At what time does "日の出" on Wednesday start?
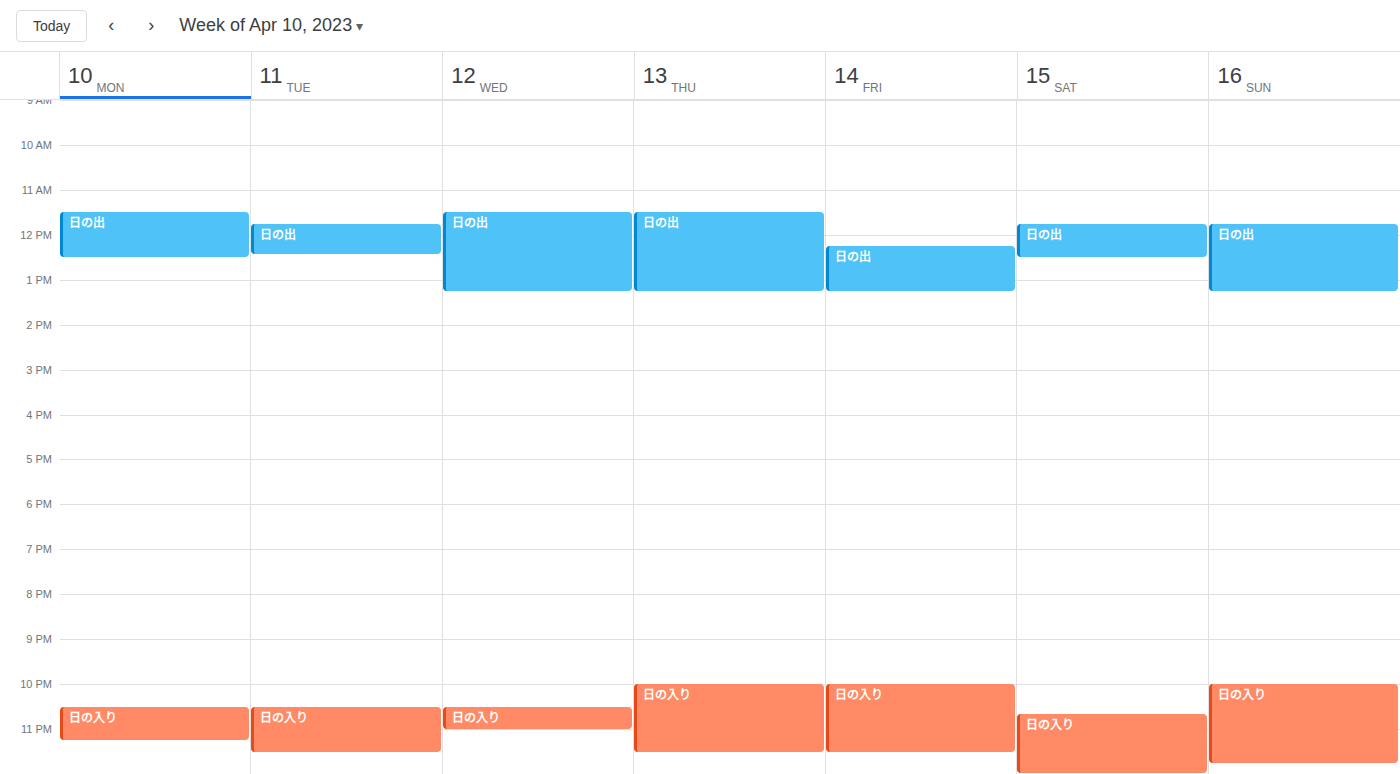
11:30 AM